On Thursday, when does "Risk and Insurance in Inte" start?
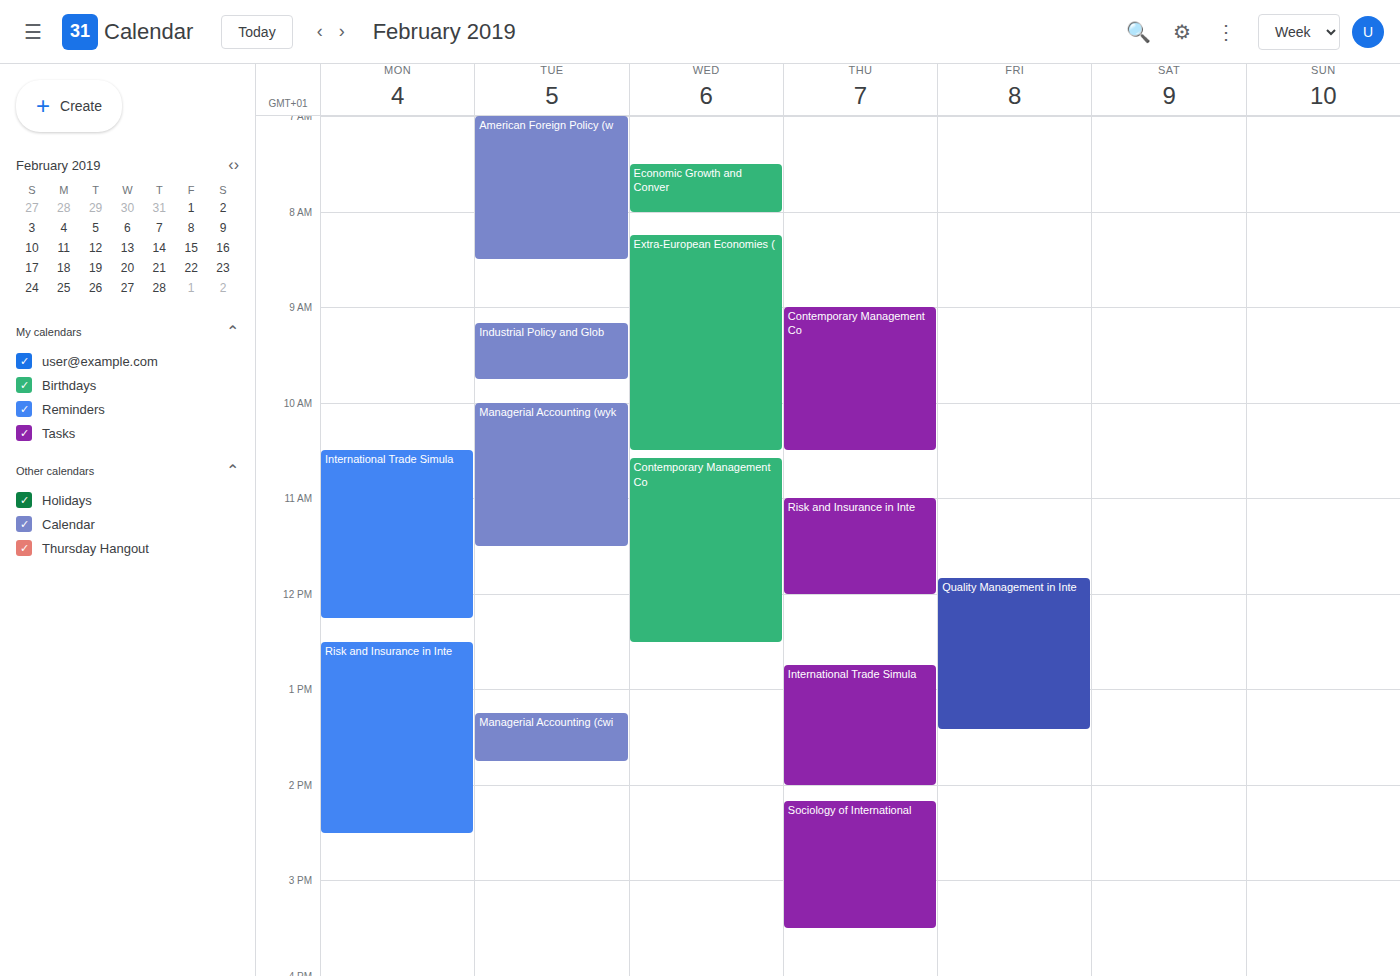
11:00 AM